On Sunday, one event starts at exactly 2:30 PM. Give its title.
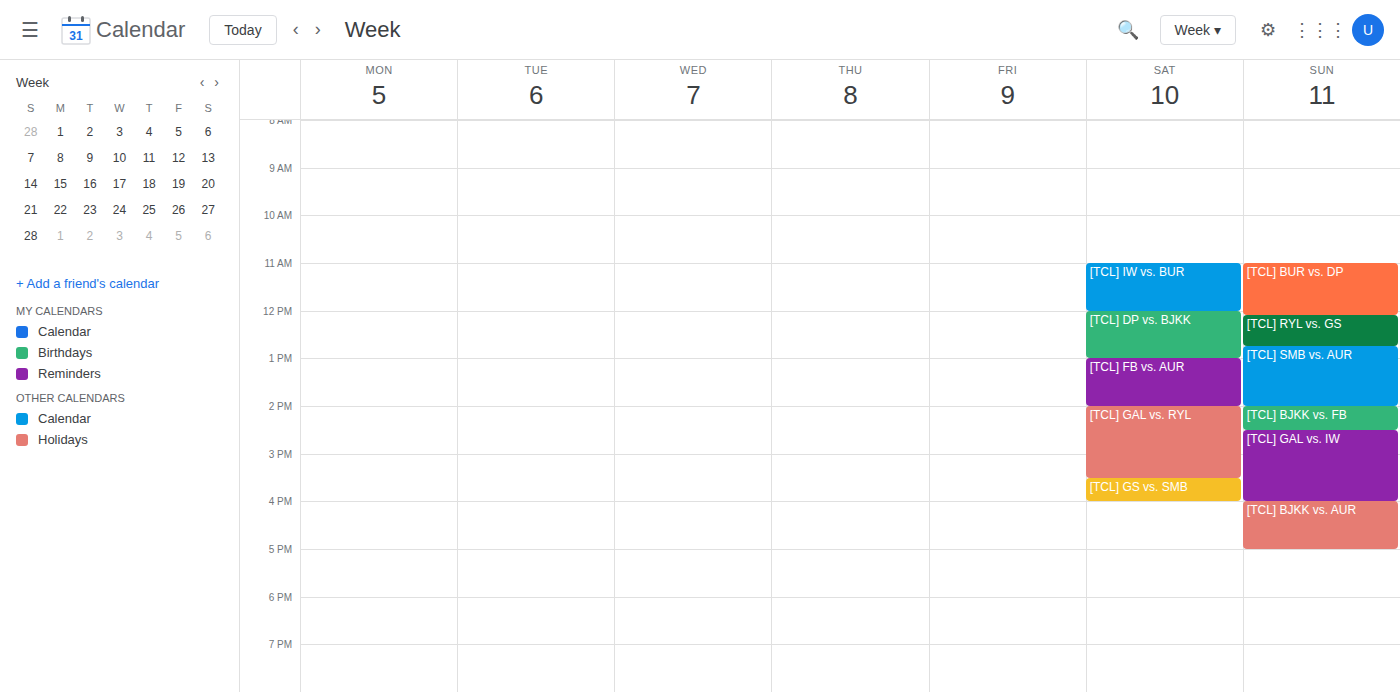
"[TCL] GAL vs. IW"